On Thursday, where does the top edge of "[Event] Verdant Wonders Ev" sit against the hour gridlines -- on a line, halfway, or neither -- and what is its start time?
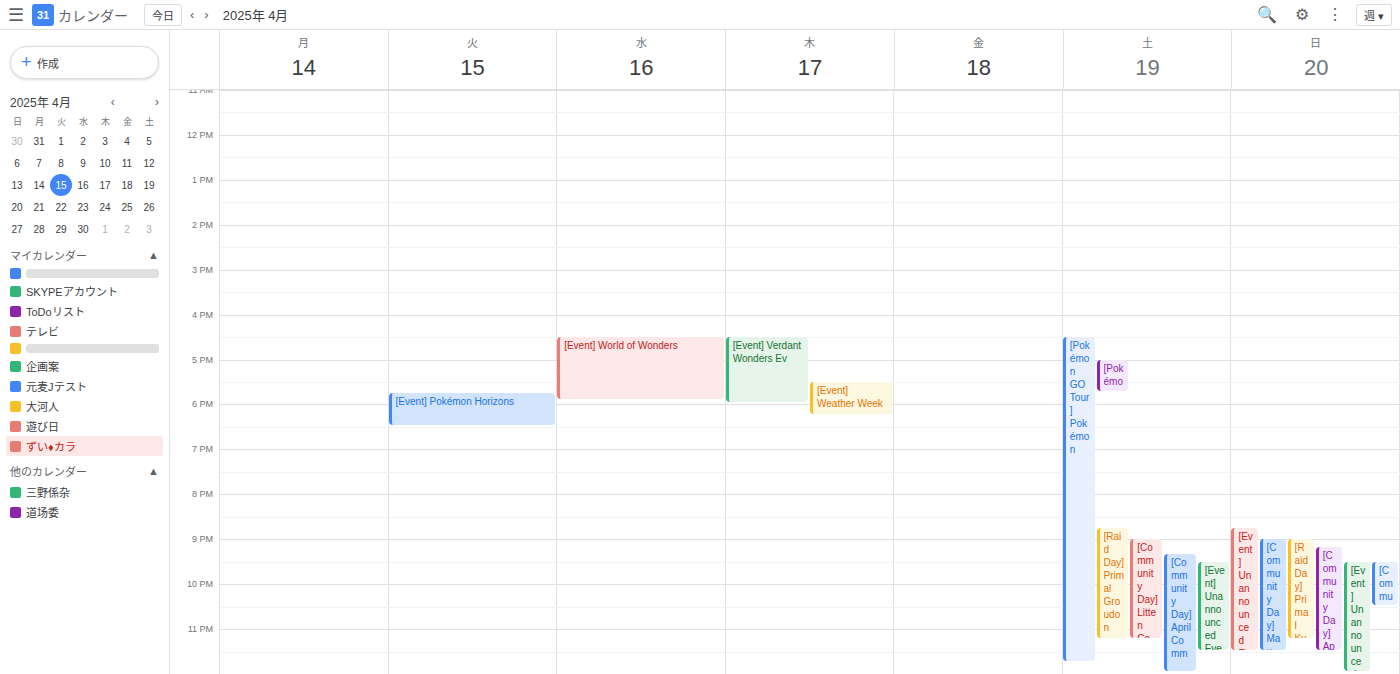
4:30 PM -- halfway between the 4 PM and 5 PM lines.